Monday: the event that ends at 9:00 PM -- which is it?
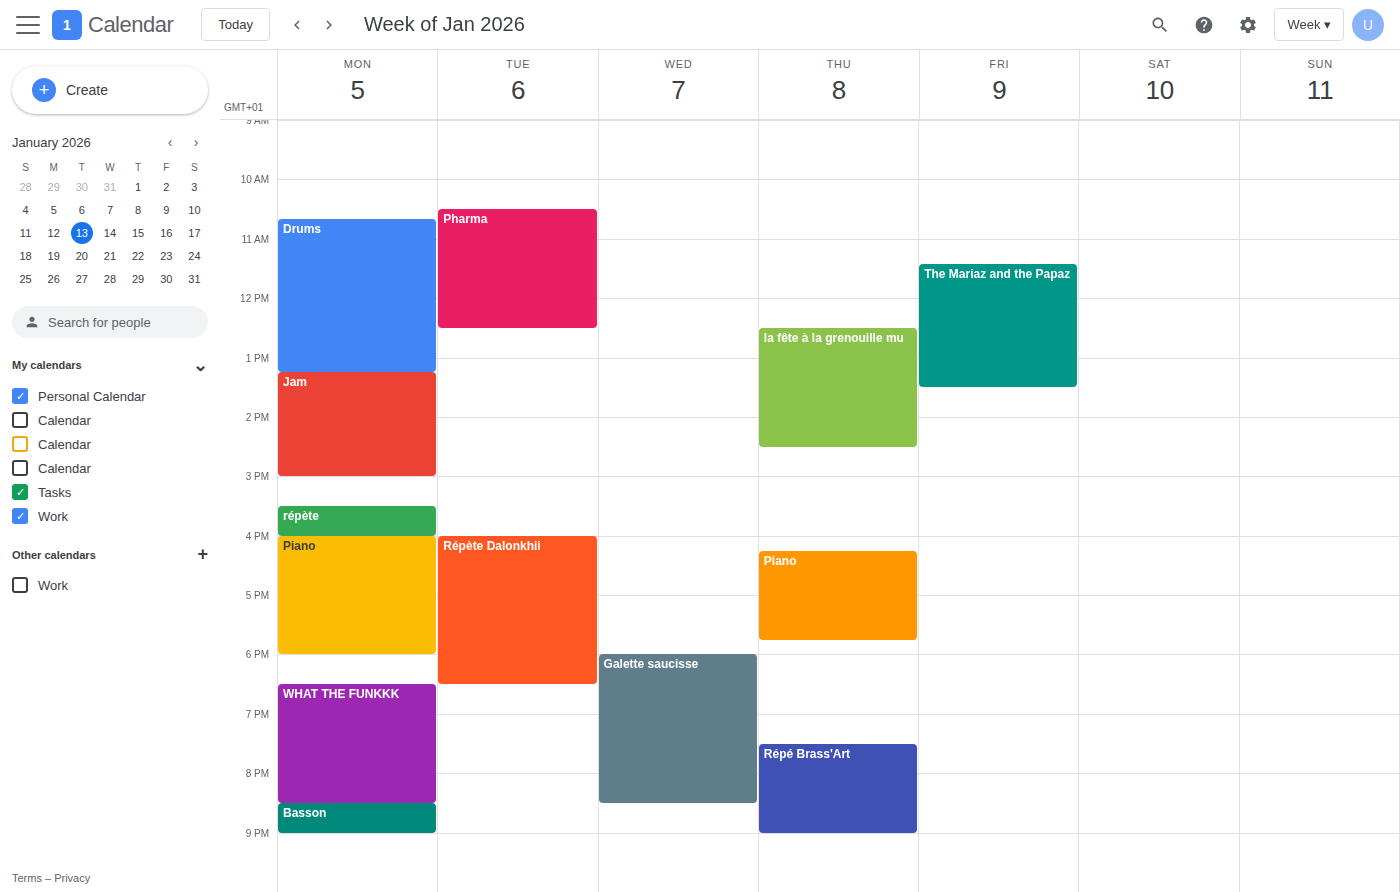
"Basson"